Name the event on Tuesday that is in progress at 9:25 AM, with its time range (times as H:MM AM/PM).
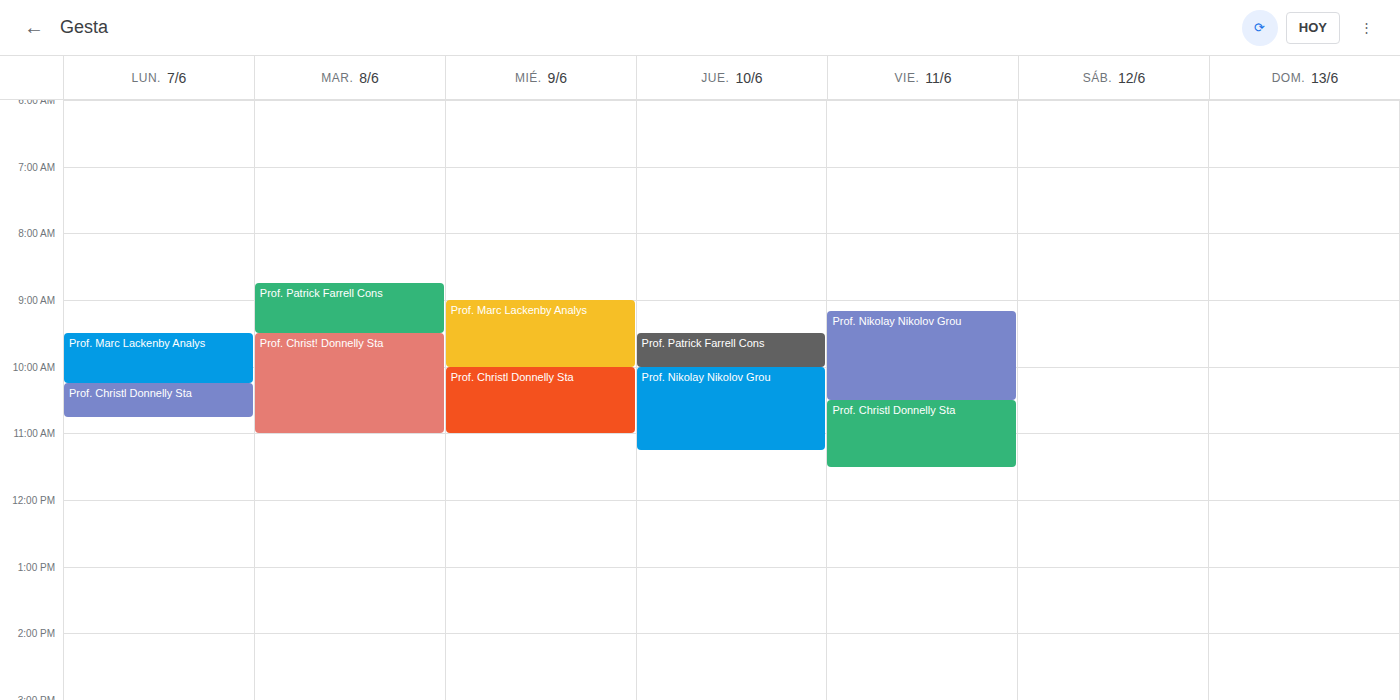
"Prof. Patrick Farrell Cons", 8:45 AM to 9:30 AM